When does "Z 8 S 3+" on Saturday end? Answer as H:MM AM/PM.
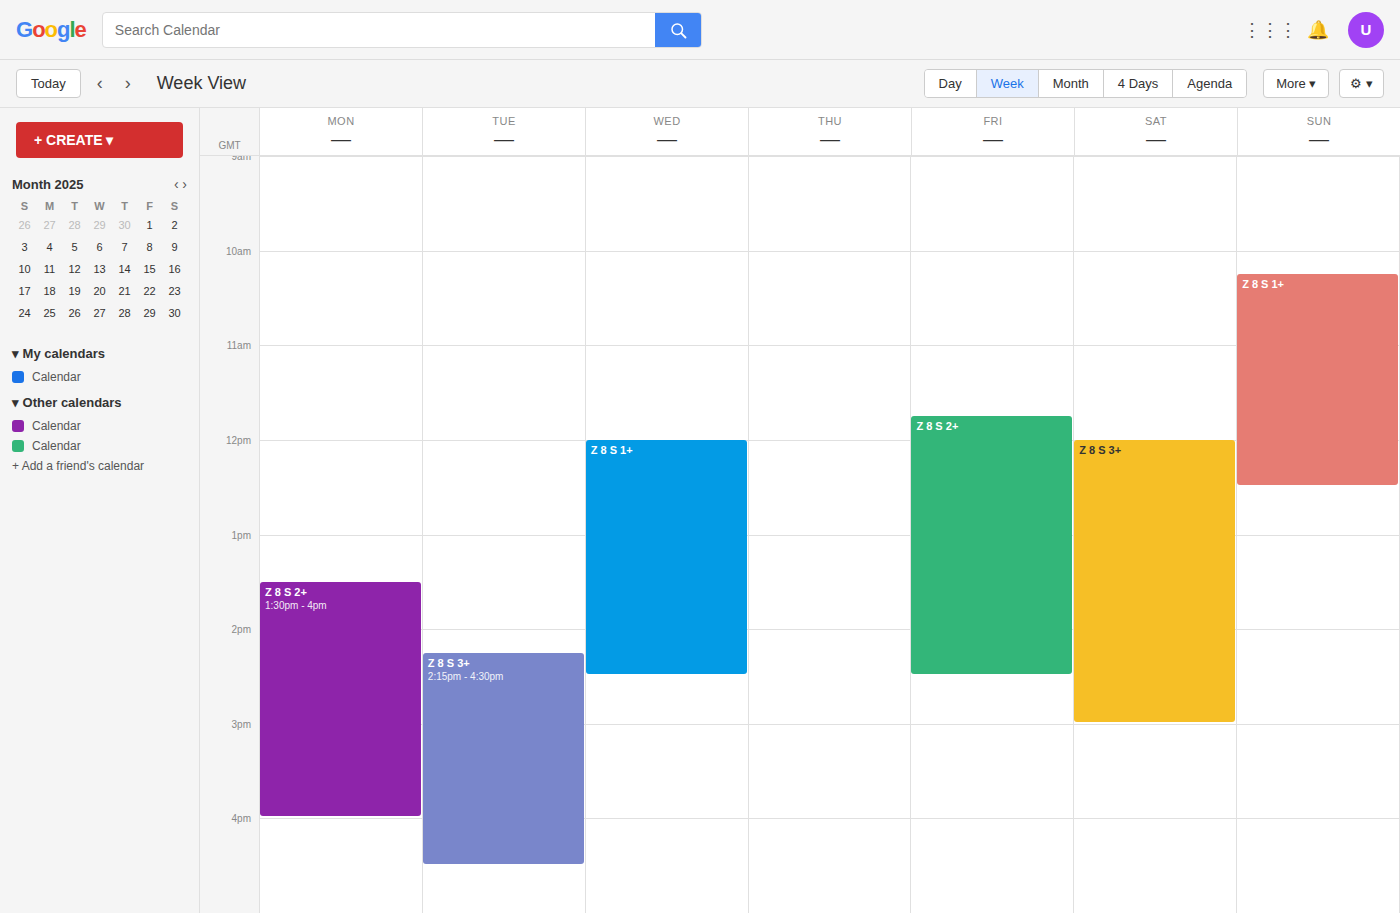
3:00 PM